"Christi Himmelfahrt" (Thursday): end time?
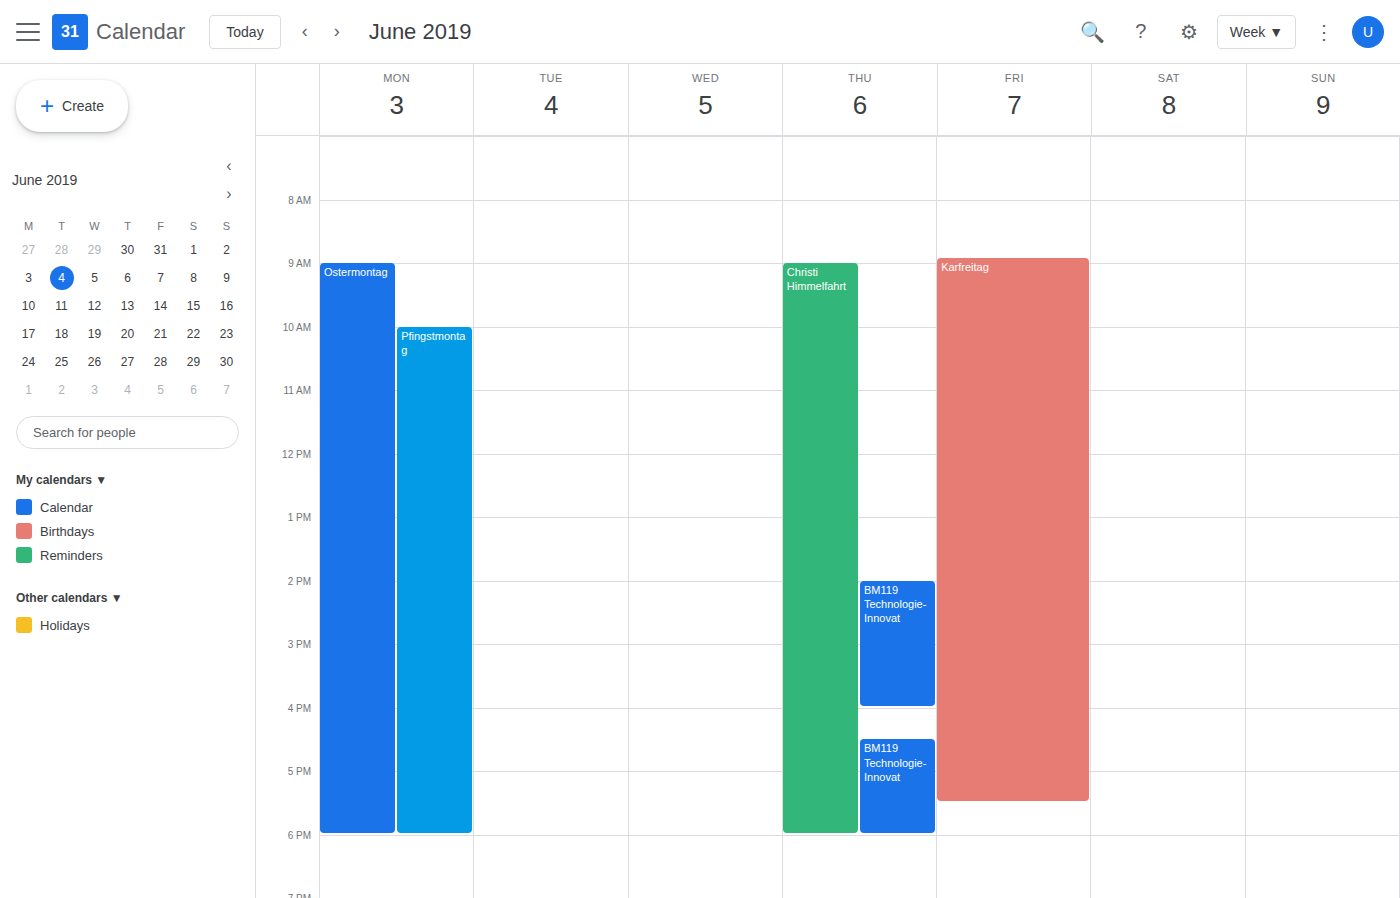
6:00 PM